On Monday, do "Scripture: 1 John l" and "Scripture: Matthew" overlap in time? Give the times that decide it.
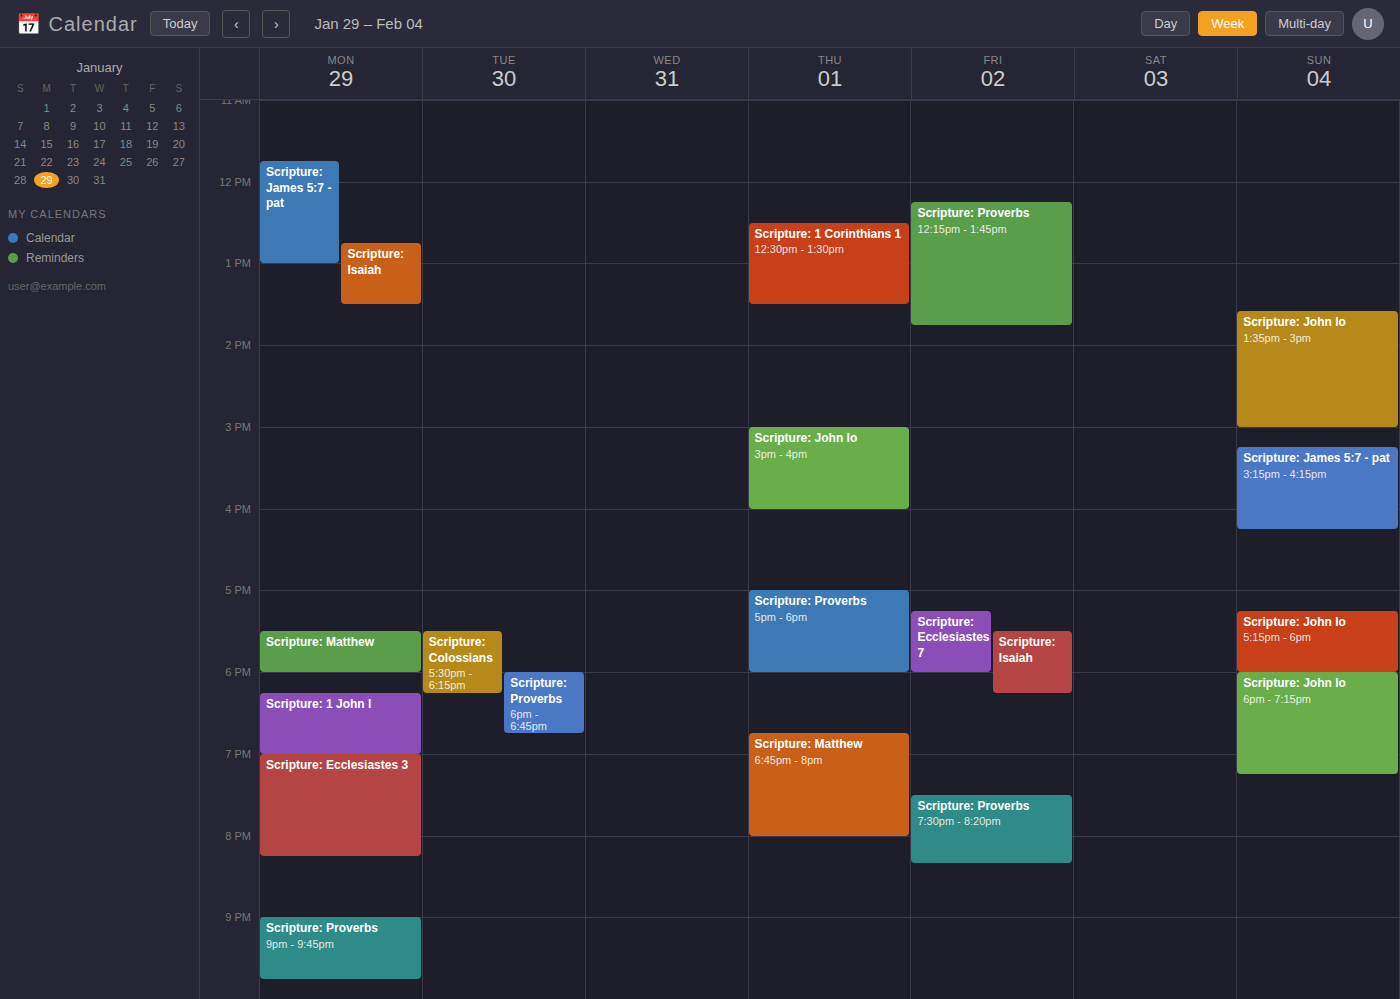
"Scripture: Matthew" ends at 6:00 PM and "Scripture: 1 John l" starts at 6:15 PM -- no overlap.